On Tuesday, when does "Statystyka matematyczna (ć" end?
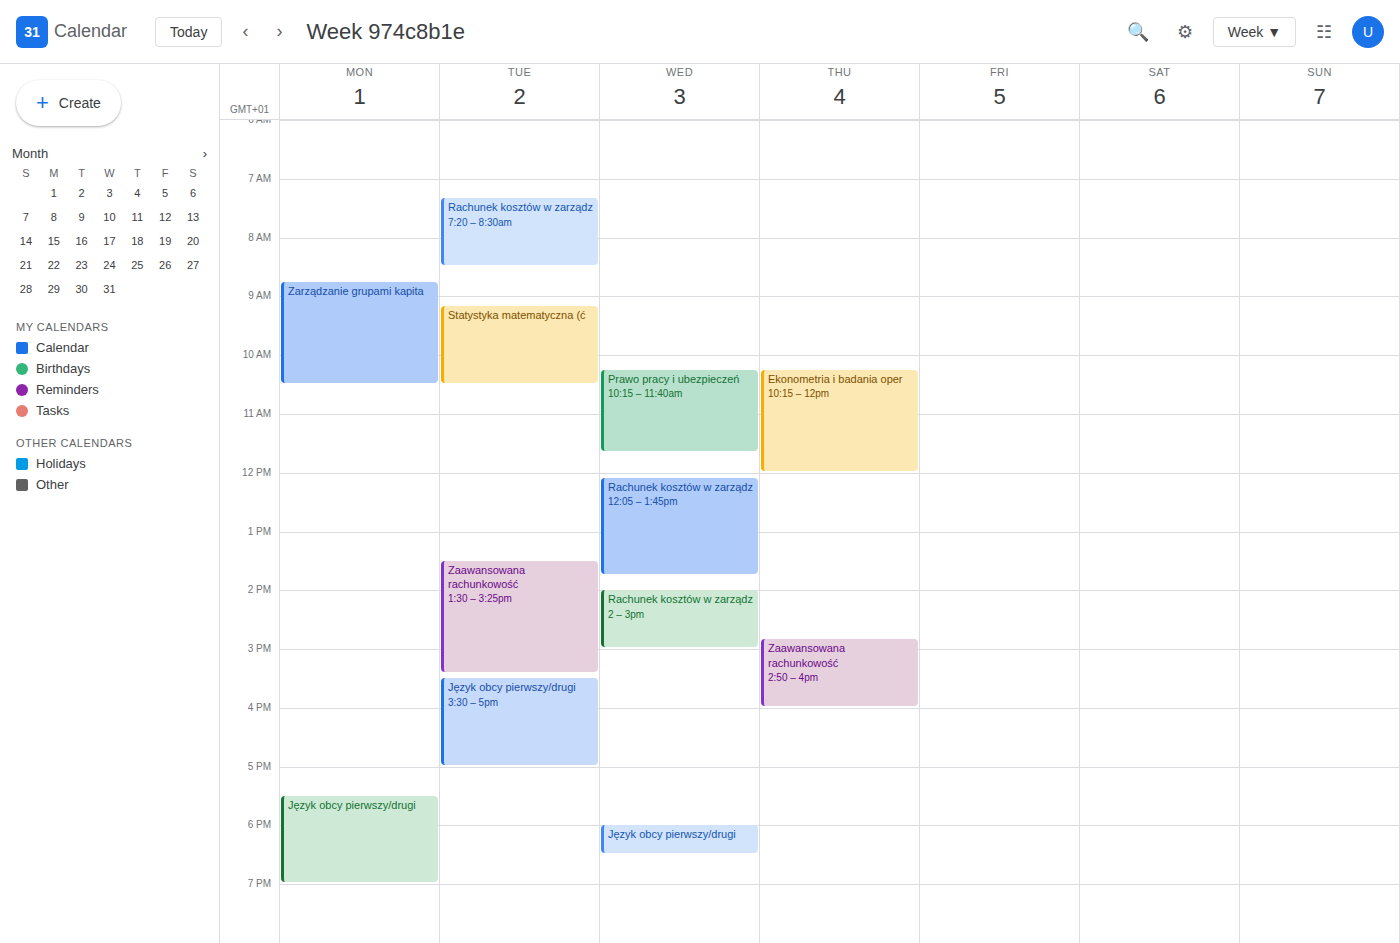
10:30 AM